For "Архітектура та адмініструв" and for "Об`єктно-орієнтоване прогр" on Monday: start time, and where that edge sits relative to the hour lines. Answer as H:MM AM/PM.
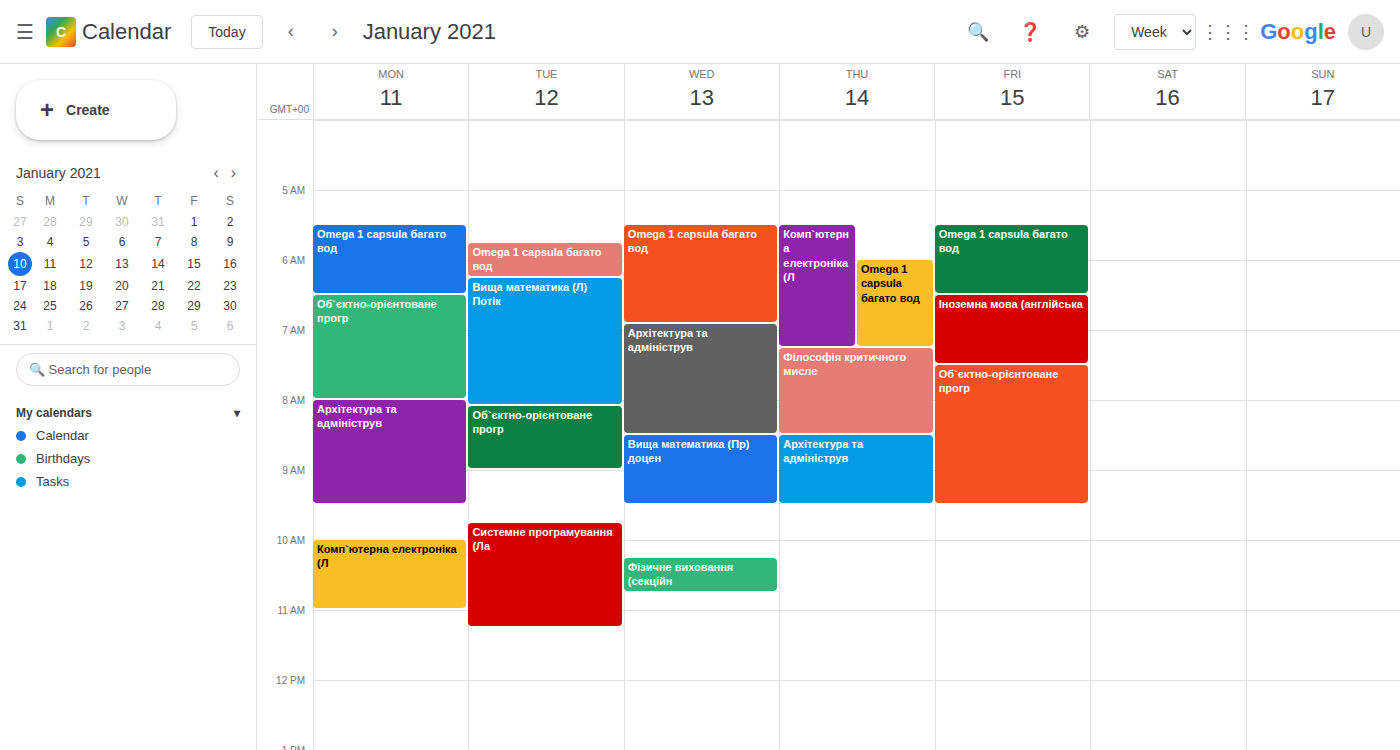
"Архітектура та адмініструв": 8:00 AM, exactly on the 8 AM line. "Об`єктно-орієнтоване прогр": 6:30 AM, halfway between the 6 AM and 7 AM lines.